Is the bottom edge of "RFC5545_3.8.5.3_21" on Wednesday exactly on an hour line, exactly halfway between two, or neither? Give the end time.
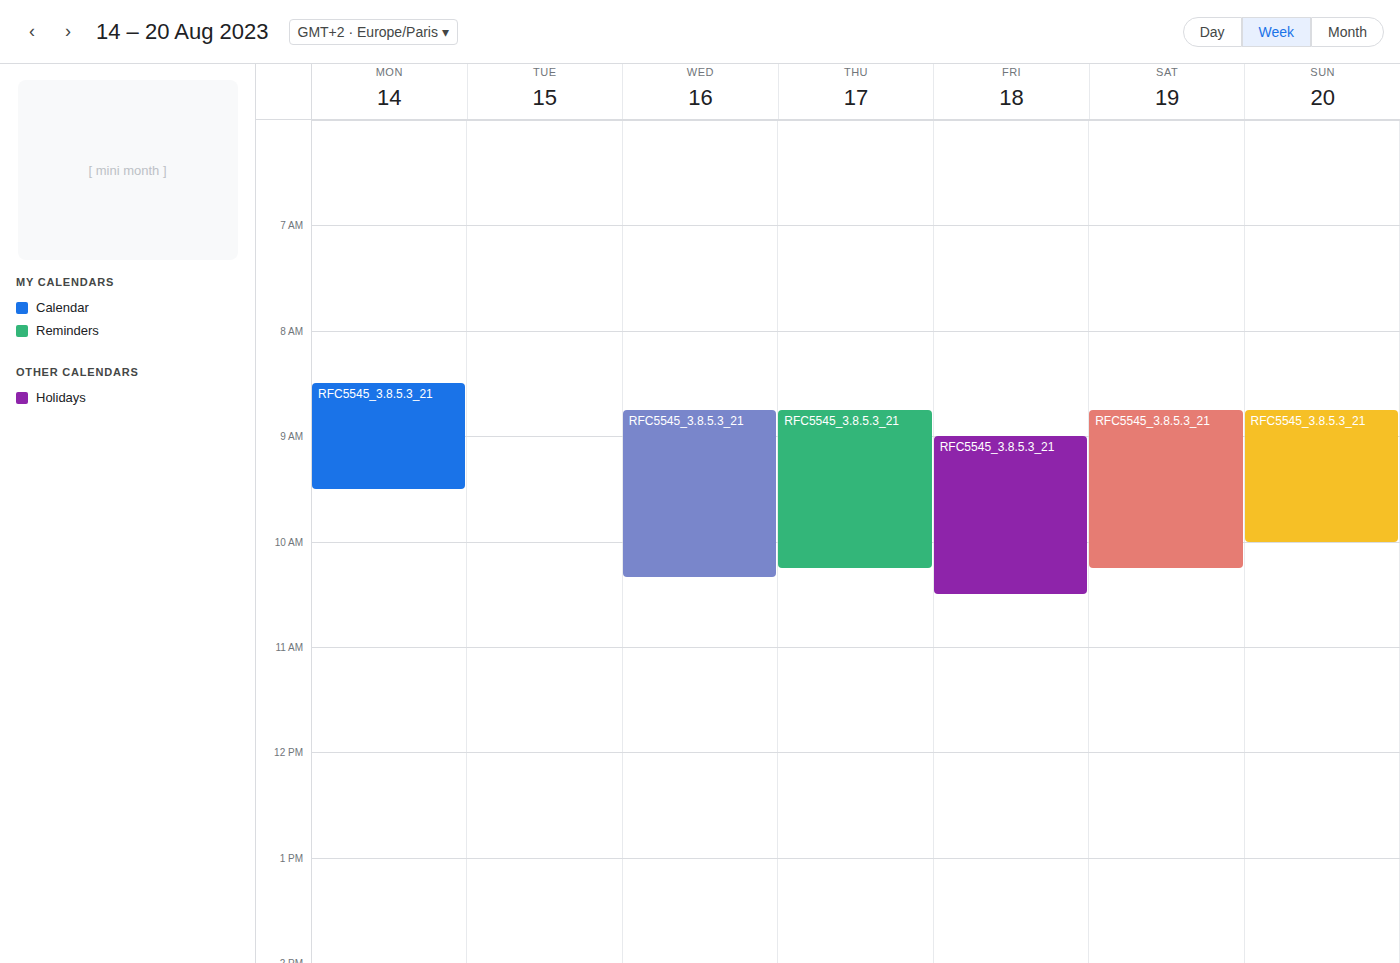
10:20 AM -- neither: 20 minutes below the 10 AM line and 40 minutes above the 11 AM line.